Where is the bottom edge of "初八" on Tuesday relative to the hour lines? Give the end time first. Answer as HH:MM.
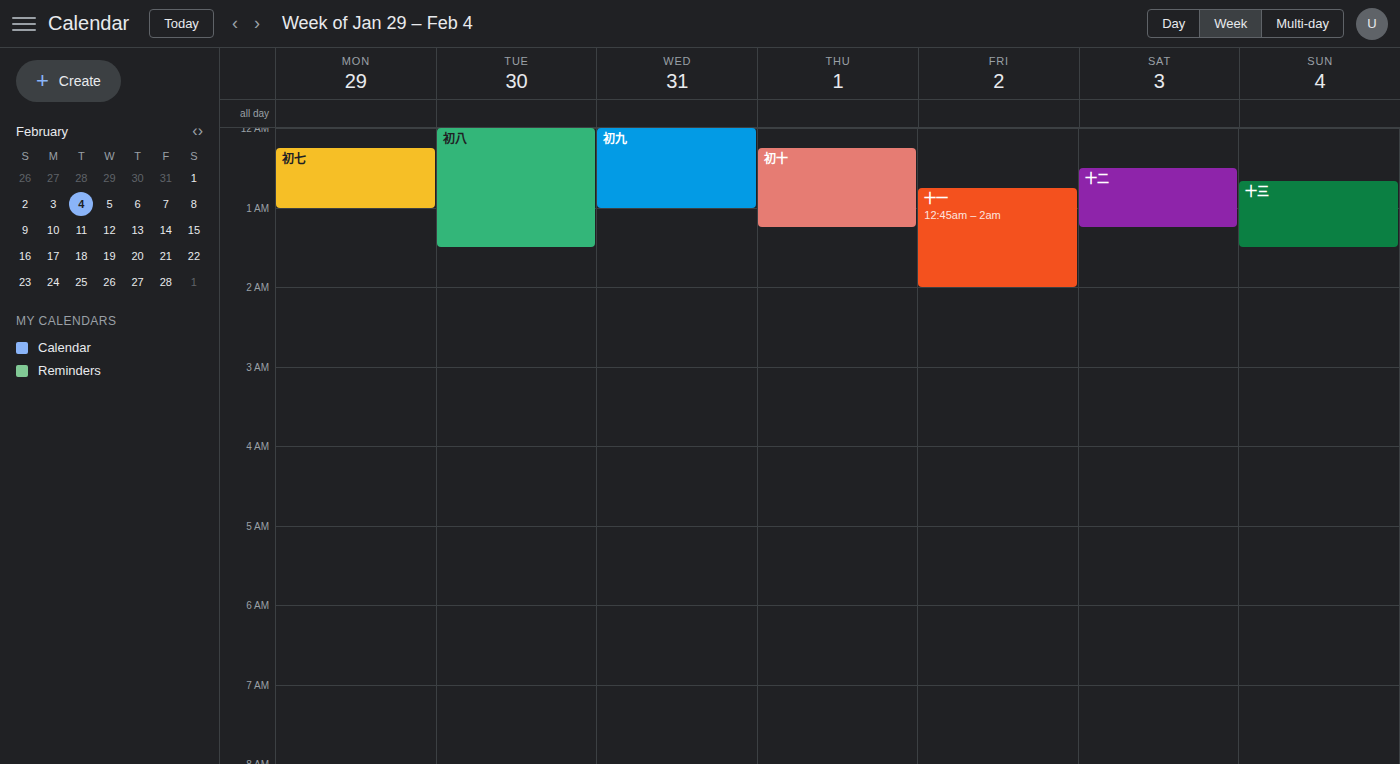
01:30 -- halfway between the 01:00 and 02:00 lines.